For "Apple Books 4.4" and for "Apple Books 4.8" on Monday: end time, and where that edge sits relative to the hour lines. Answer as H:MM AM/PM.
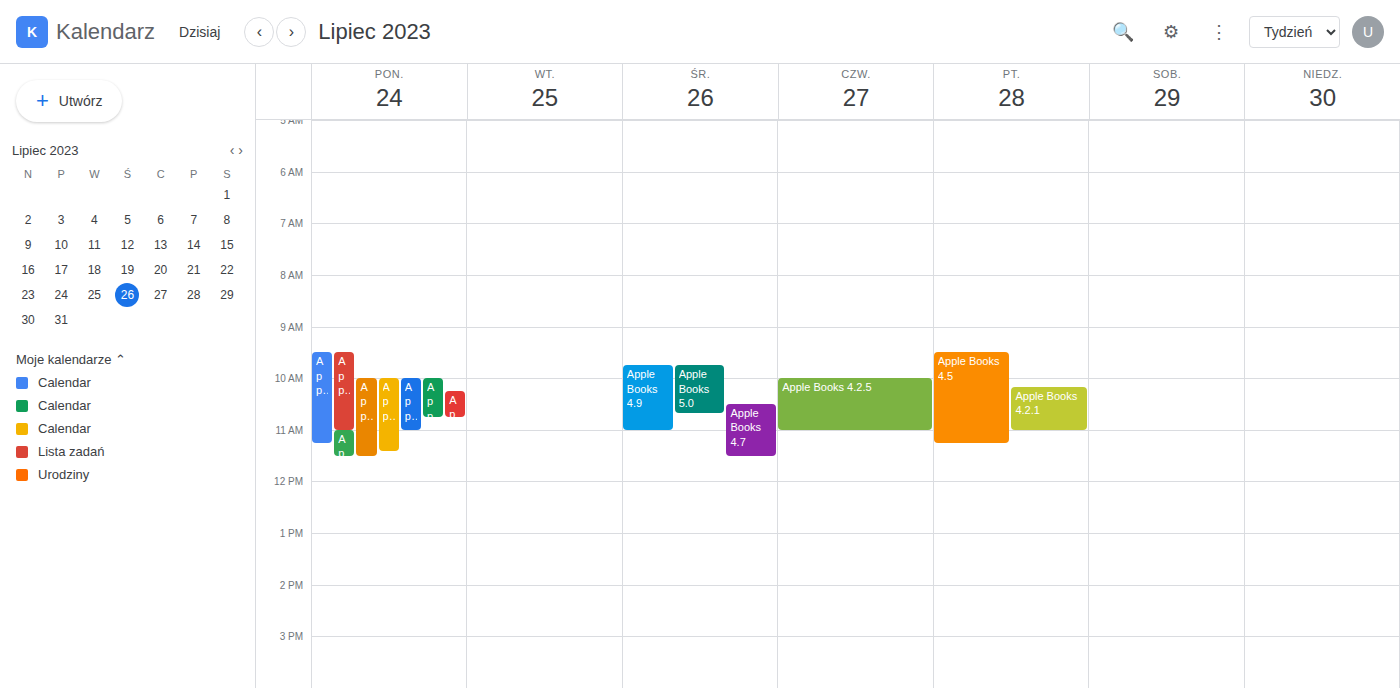
"Apple Books 4.4": 11:30 AM, halfway between the 11 AM and 12 PM lines. "Apple Books 4.8": 11:00 AM, exactly on the 11 AM line.